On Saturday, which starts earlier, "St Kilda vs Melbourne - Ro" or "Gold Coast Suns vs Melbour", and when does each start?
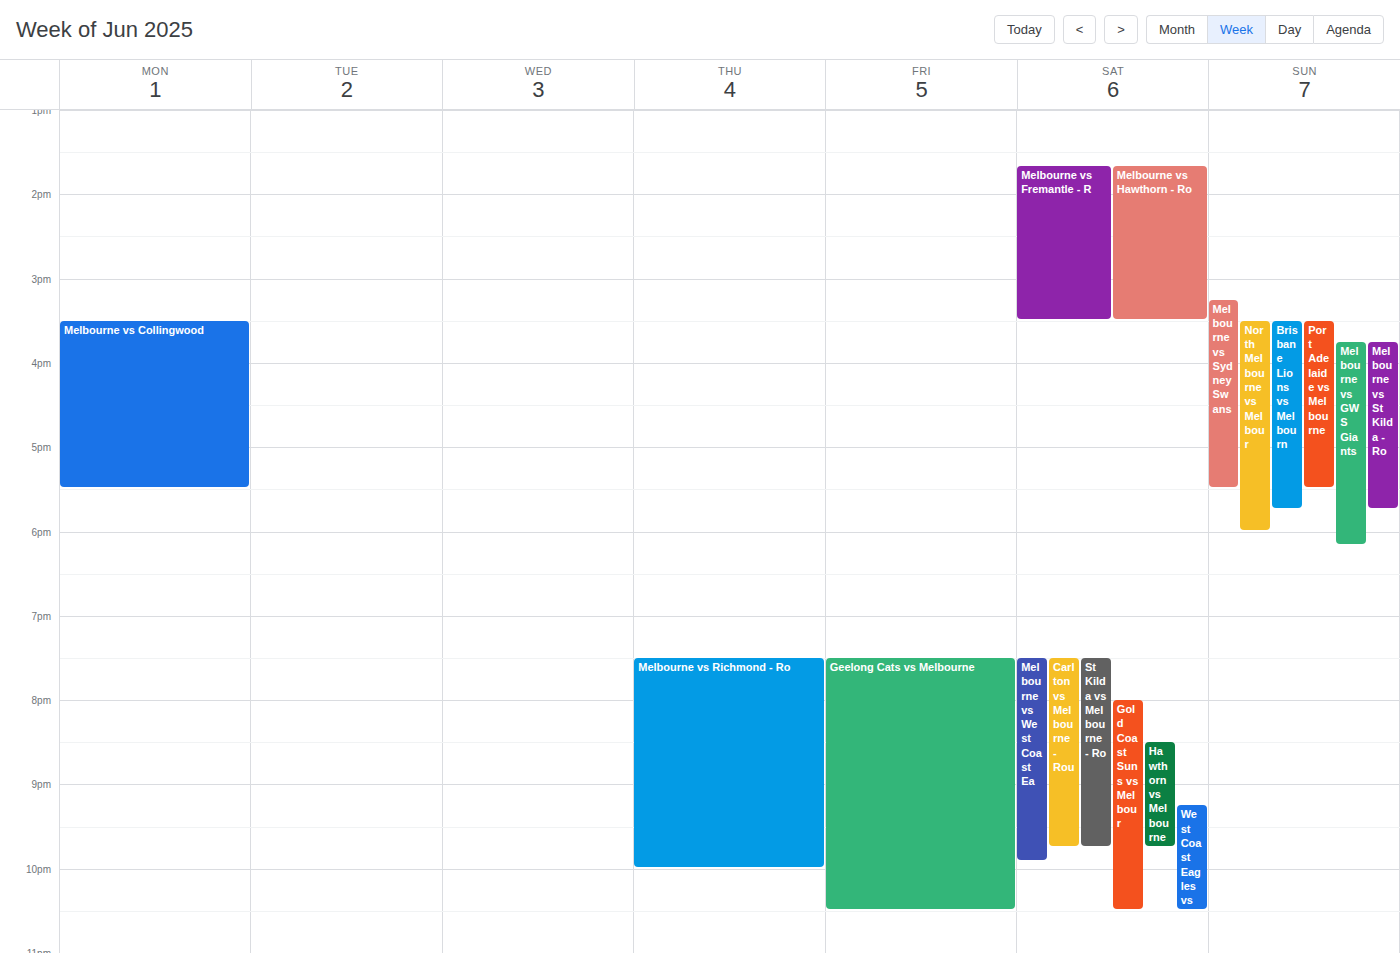
"St Kilda vs Melbourne - Ro" 7:30 PM; "Gold Coast Suns vs Melbour" 8:00 PM.